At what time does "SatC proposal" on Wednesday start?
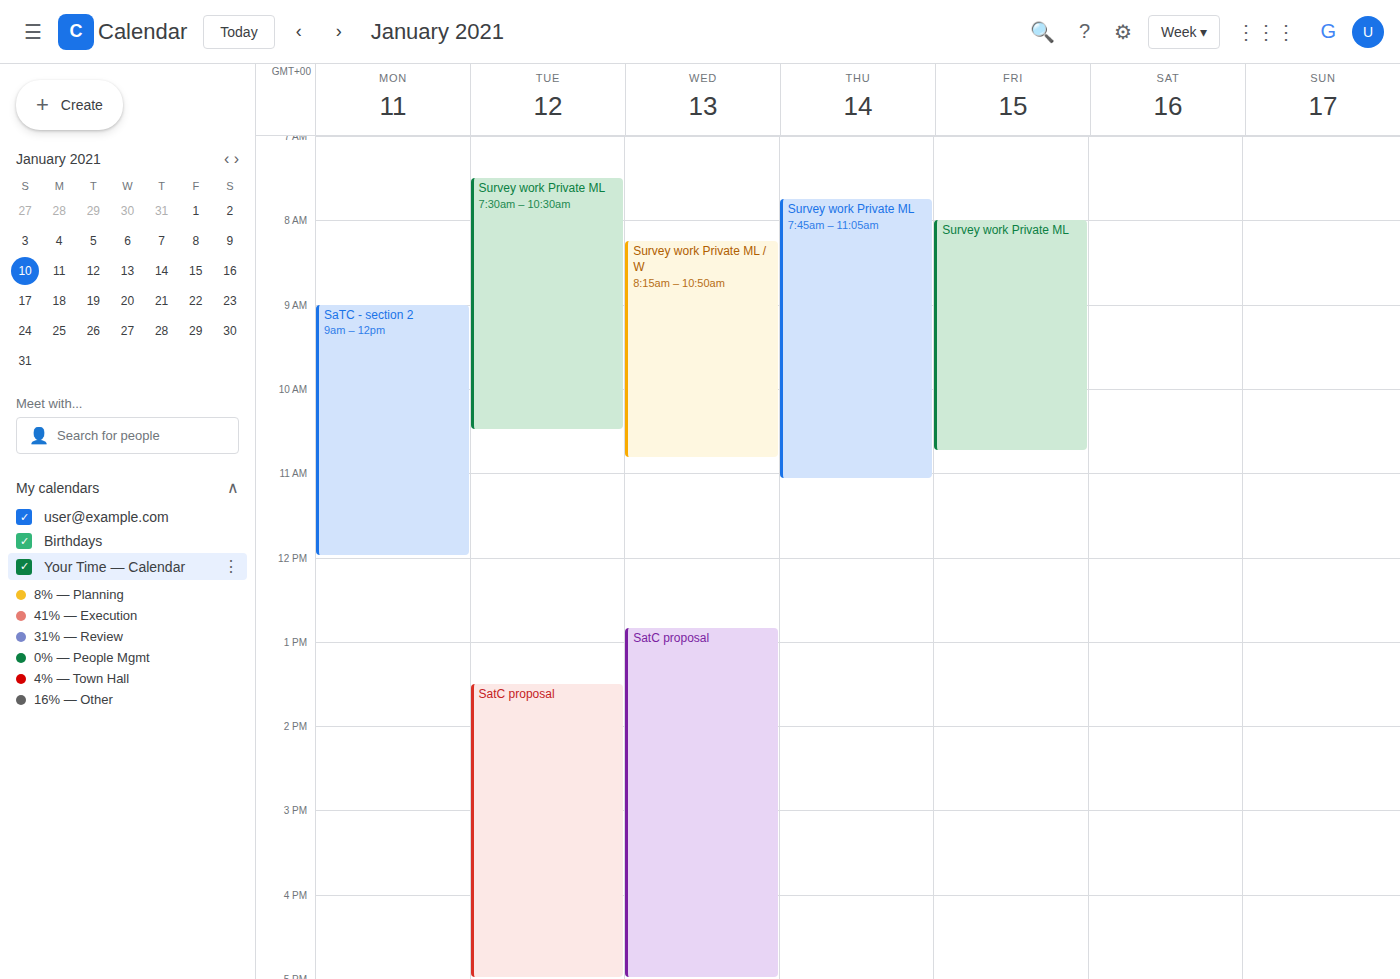
12:50 PM